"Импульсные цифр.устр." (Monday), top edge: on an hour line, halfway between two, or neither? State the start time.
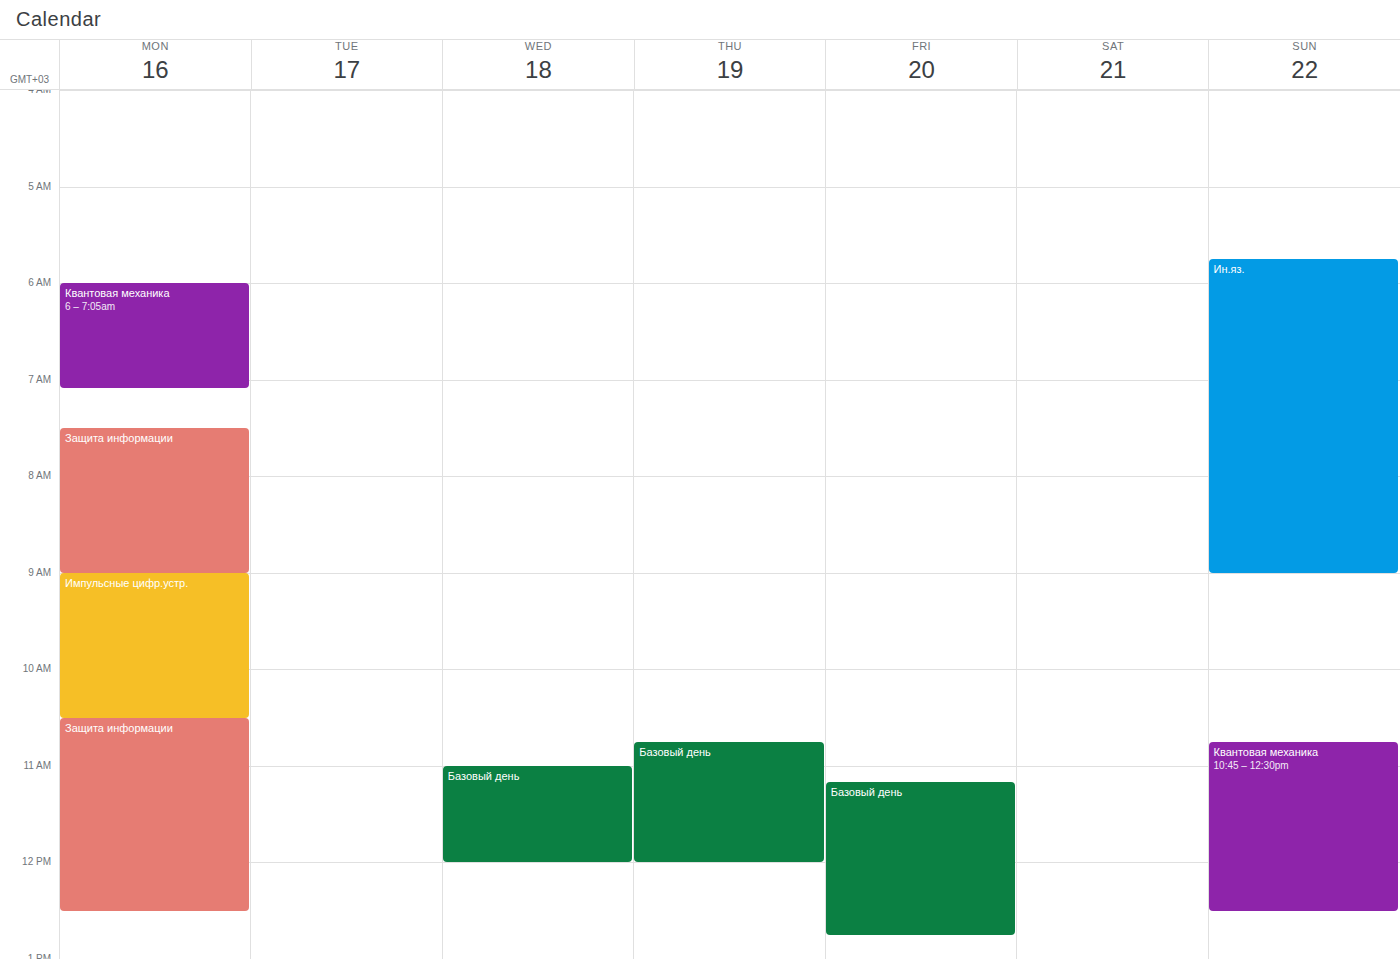
9:00 AM -- exactly on the 9 AM line.